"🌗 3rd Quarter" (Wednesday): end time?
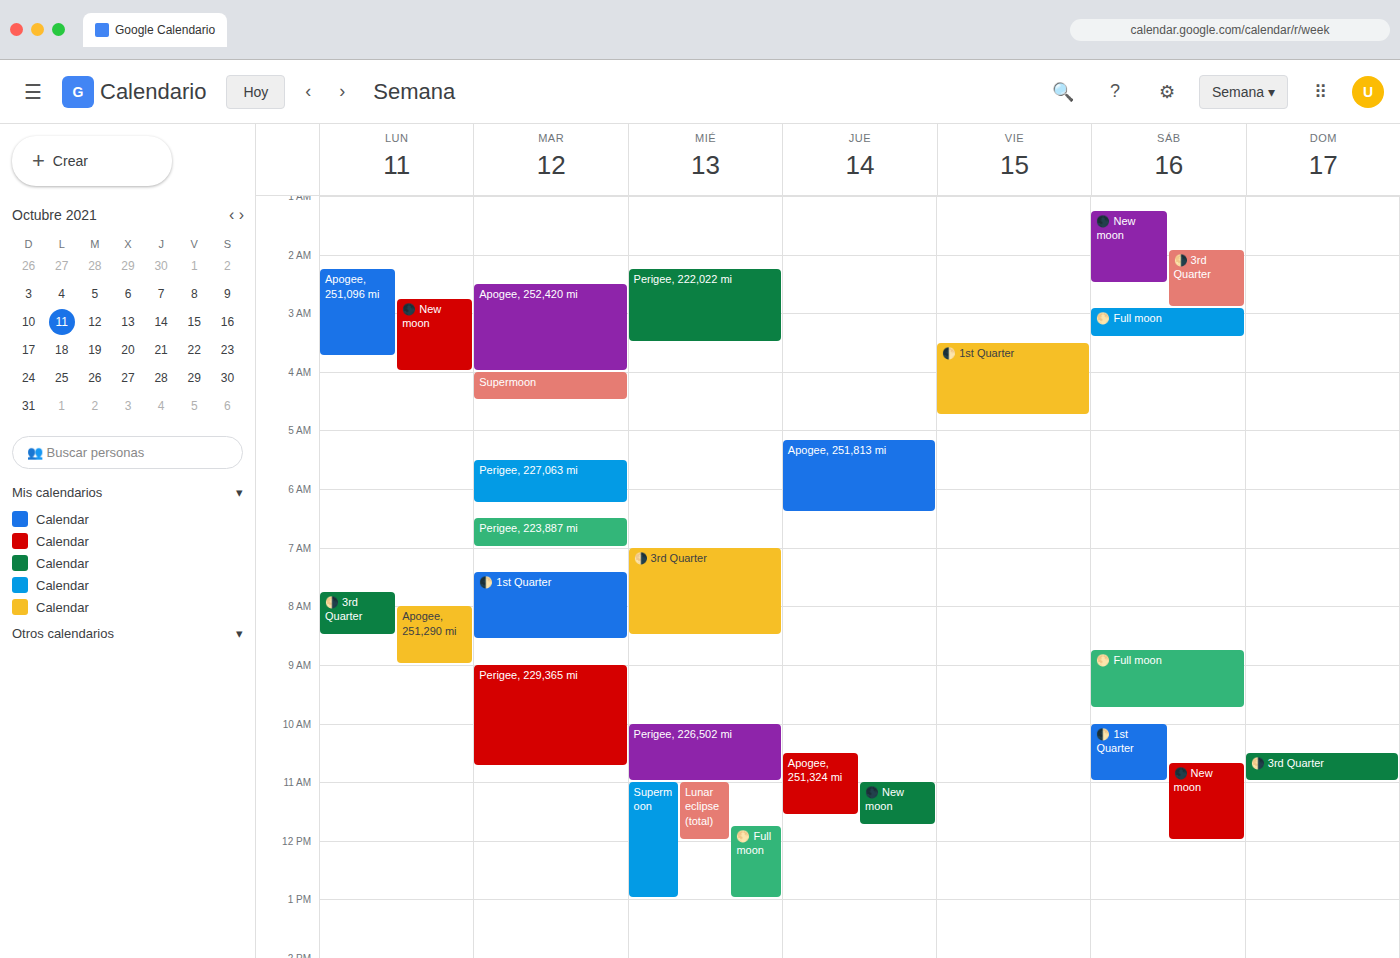
08:30